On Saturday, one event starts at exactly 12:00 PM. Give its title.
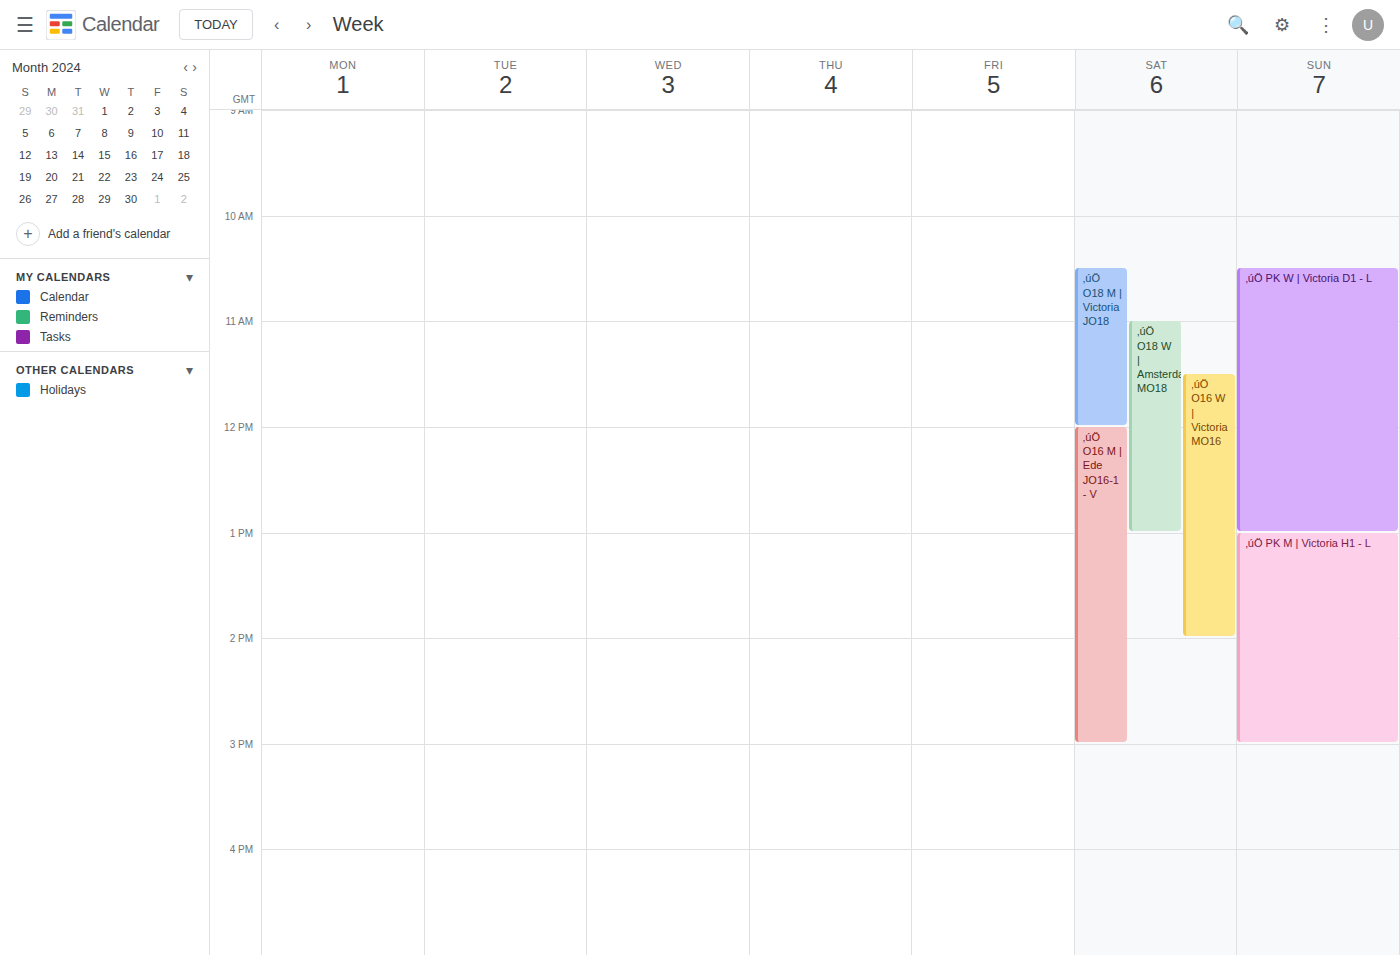
"‚úÖ O16 M | Ede JO16-1 - V"